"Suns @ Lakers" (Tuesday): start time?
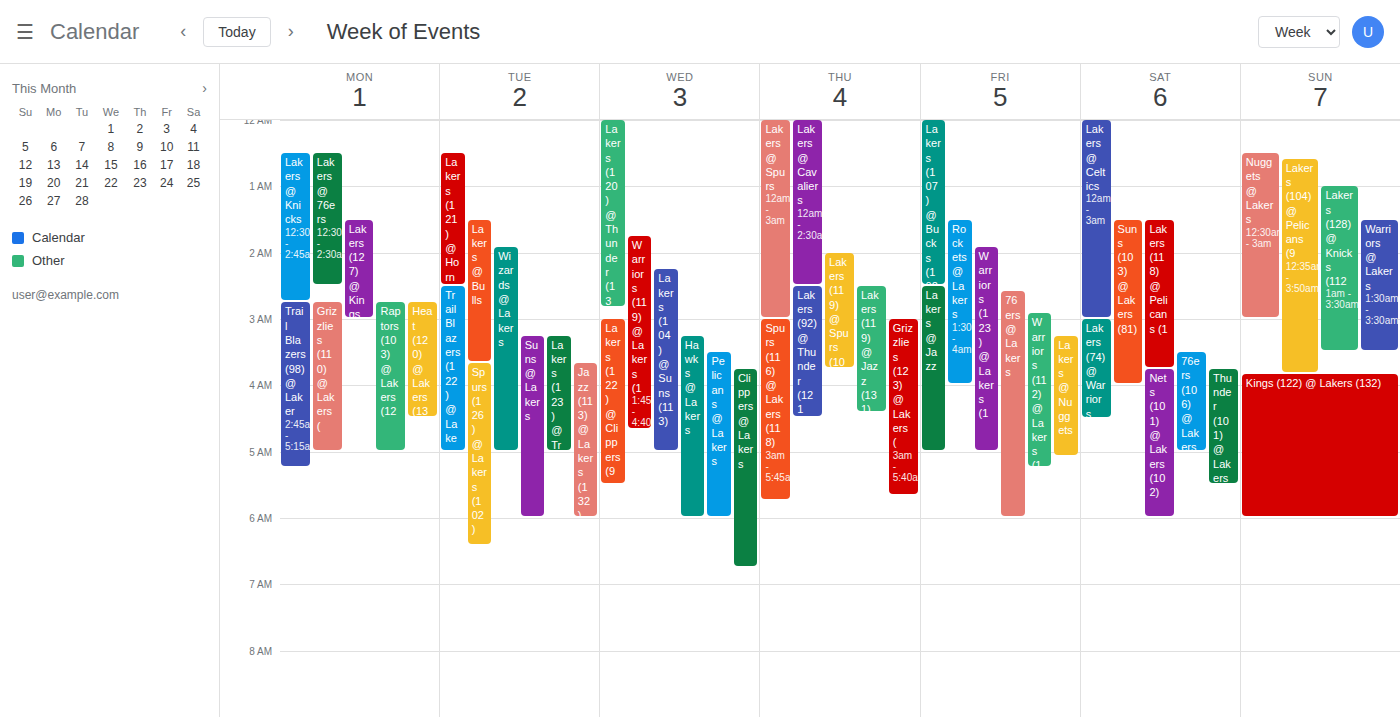
3:15 AM